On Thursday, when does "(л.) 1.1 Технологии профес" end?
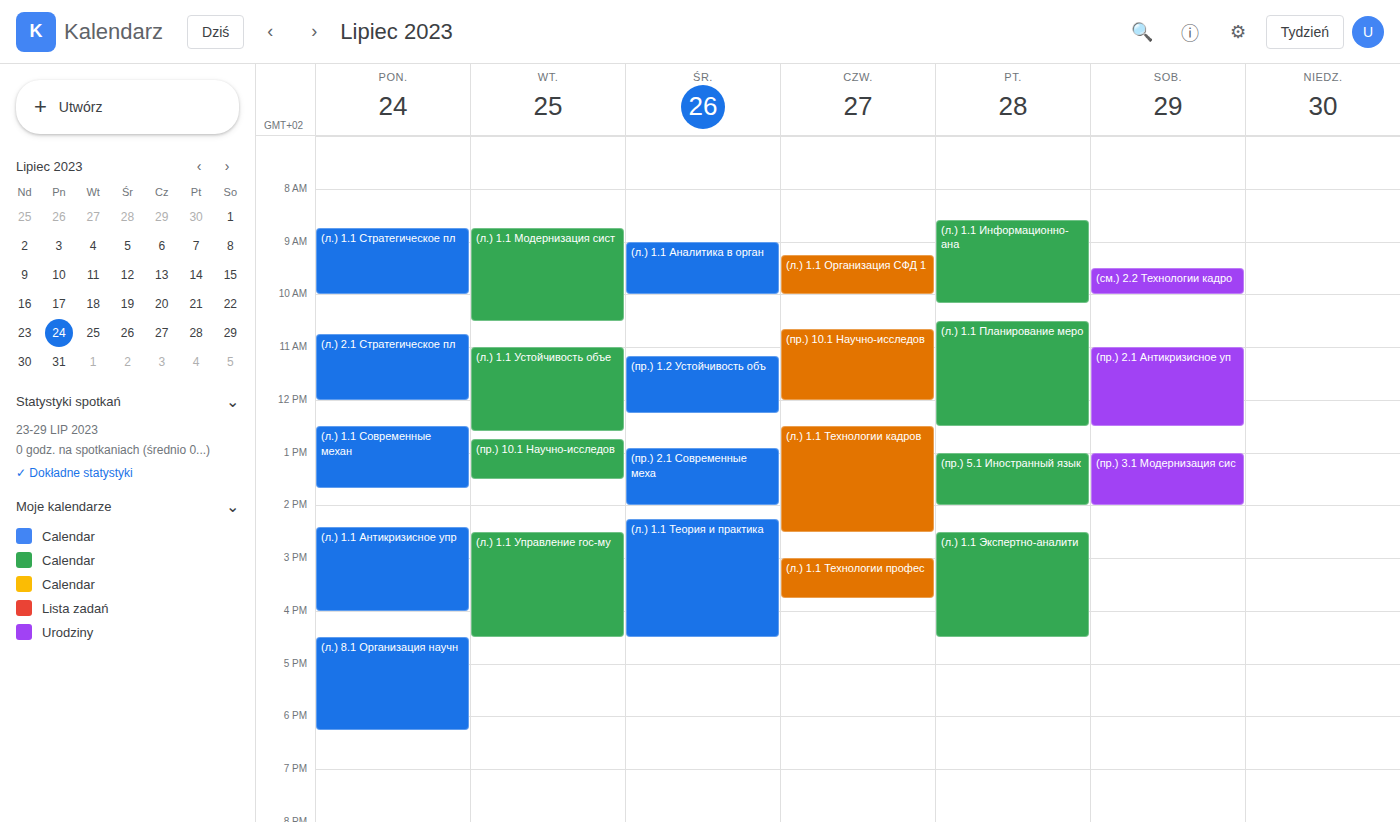
15:45